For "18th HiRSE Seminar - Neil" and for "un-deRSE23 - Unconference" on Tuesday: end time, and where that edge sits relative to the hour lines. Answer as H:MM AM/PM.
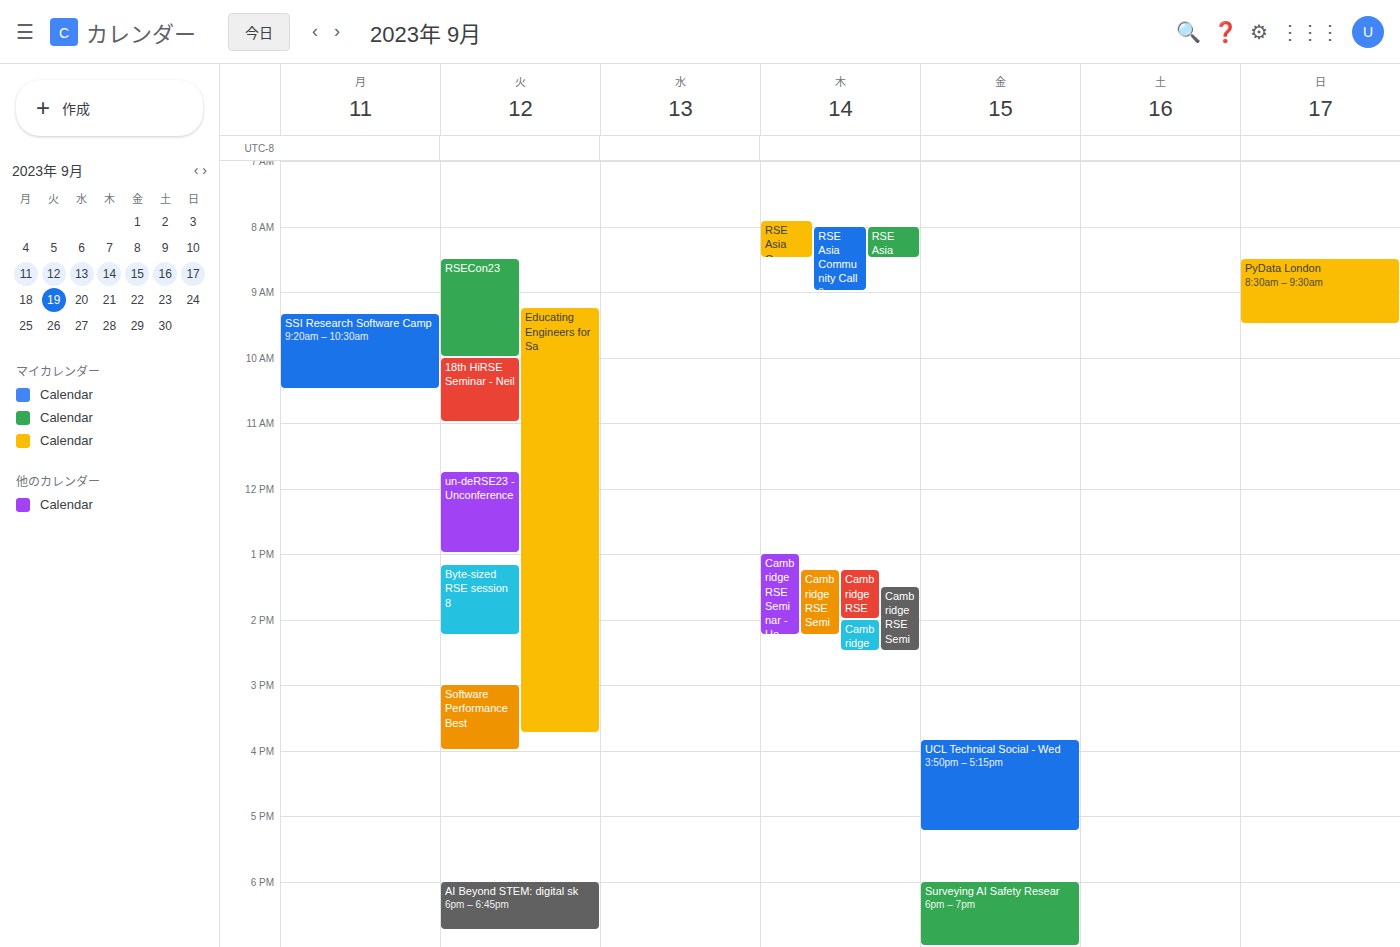
"18th HiRSE Seminar - Neil": 11:00 AM, exactly on the 11 AM line. "un-deRSE23 - Unconference": 1:00 PM, exactly on the 1 PM line.